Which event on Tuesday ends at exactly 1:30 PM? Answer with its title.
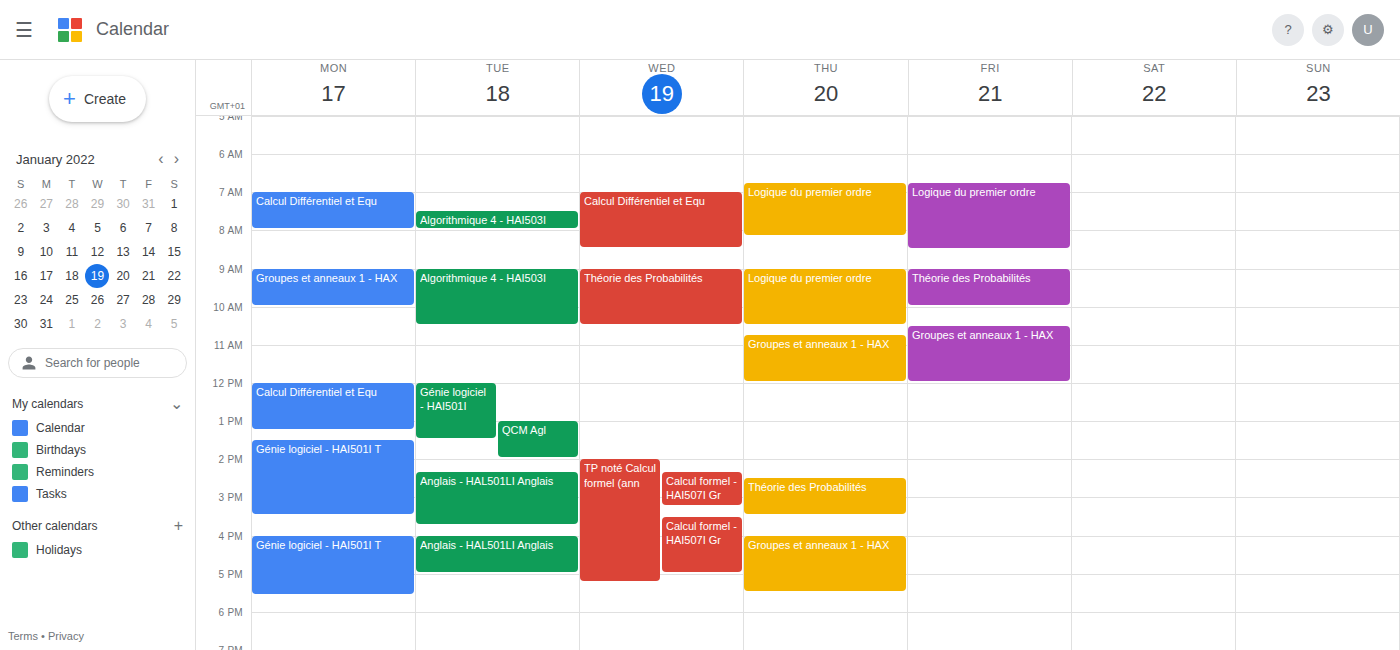
"Génie logiciel - HAI501I"